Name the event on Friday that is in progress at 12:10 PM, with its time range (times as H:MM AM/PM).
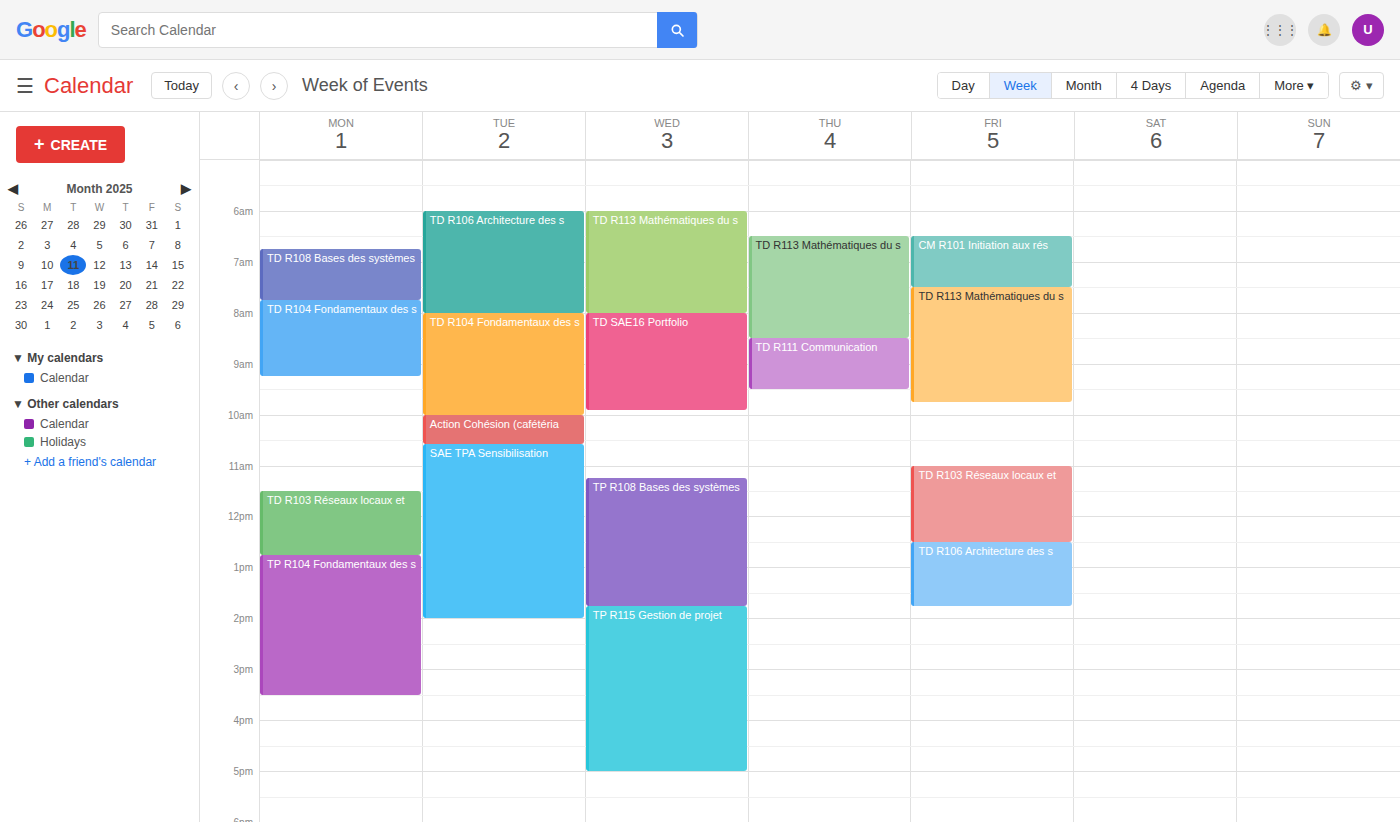
"TD R103 Réseaux locaux et", 11:00 AM to 12:30 PM